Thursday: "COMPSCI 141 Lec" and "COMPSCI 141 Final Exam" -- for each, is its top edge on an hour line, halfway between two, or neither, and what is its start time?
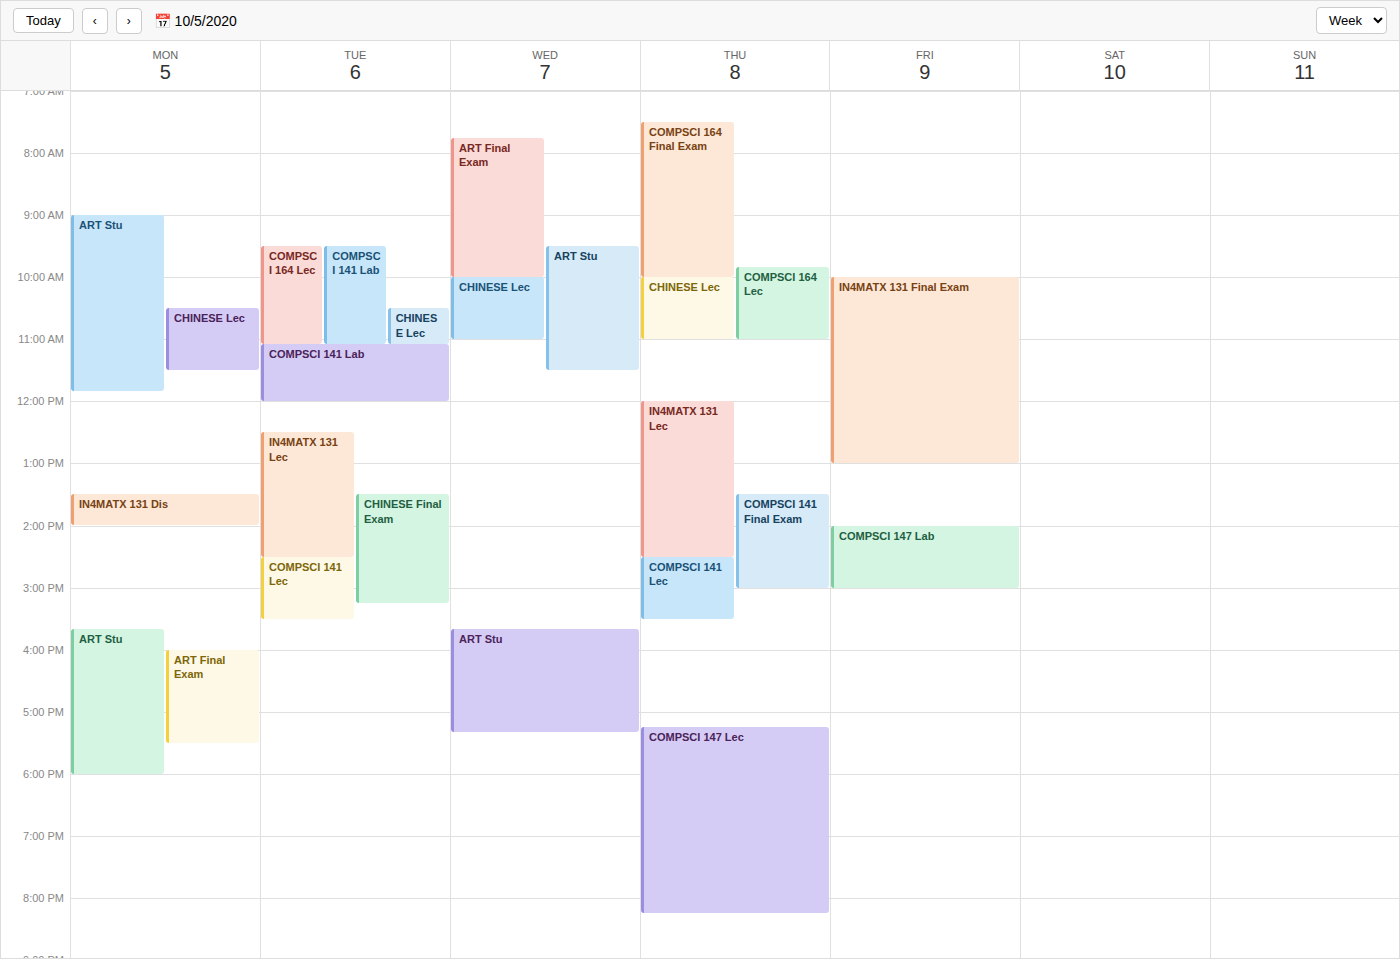
"COMPSCI 141 Lec": 2:30 PM, halfway between the 2 PM and 3 PM lines. "COMPSCI 141 Final Exam": 1:30 PM, halfway between the 1 PM and 2 PM lines.